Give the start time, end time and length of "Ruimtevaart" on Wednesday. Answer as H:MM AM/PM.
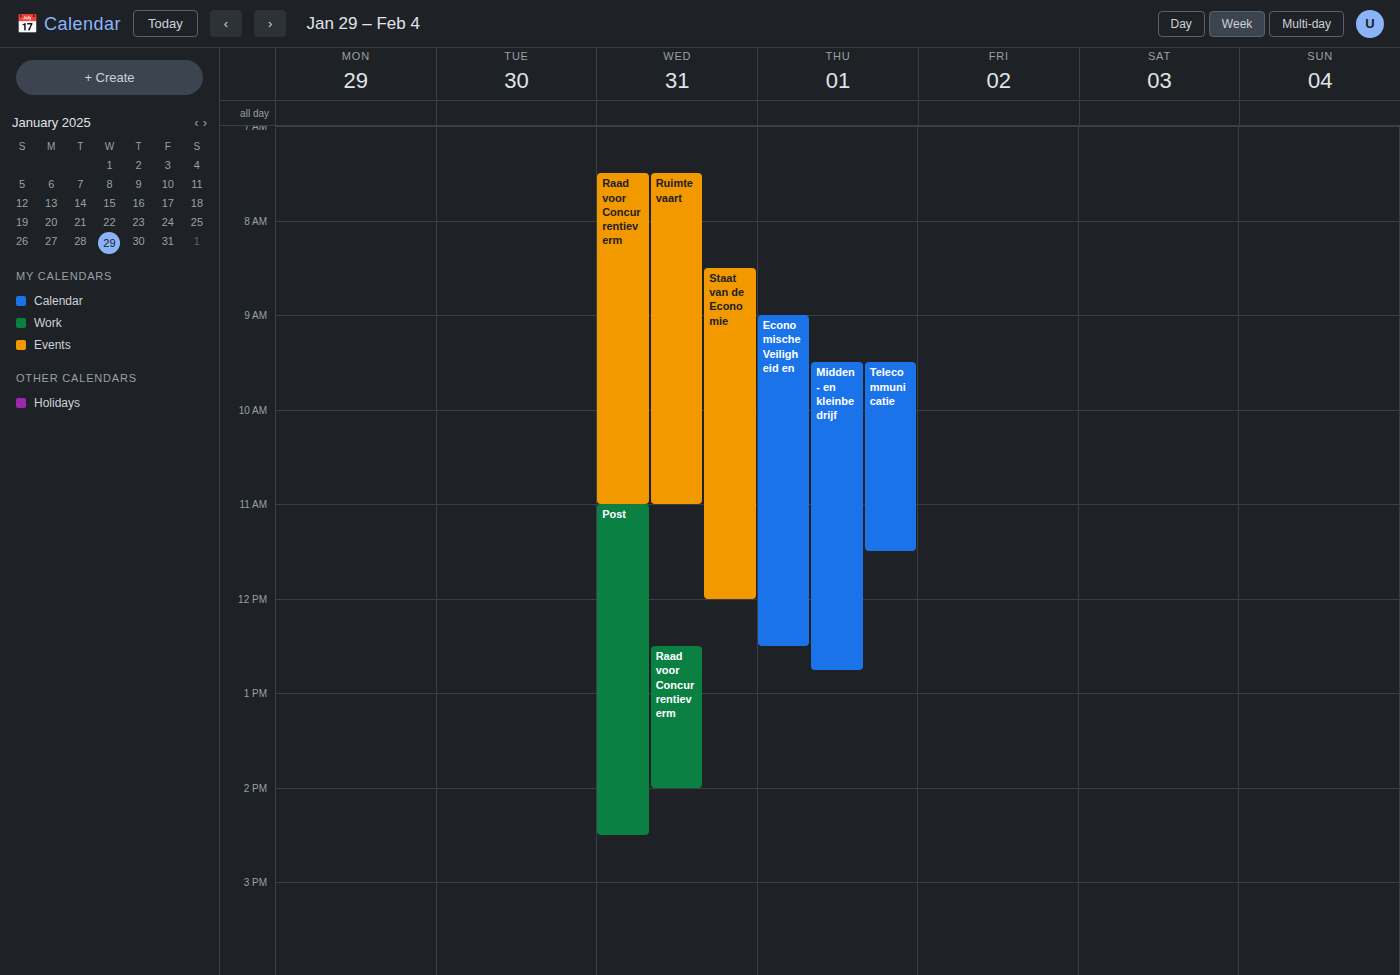
7:30 AM to 11:00 AM, 3 hours 30 minutes